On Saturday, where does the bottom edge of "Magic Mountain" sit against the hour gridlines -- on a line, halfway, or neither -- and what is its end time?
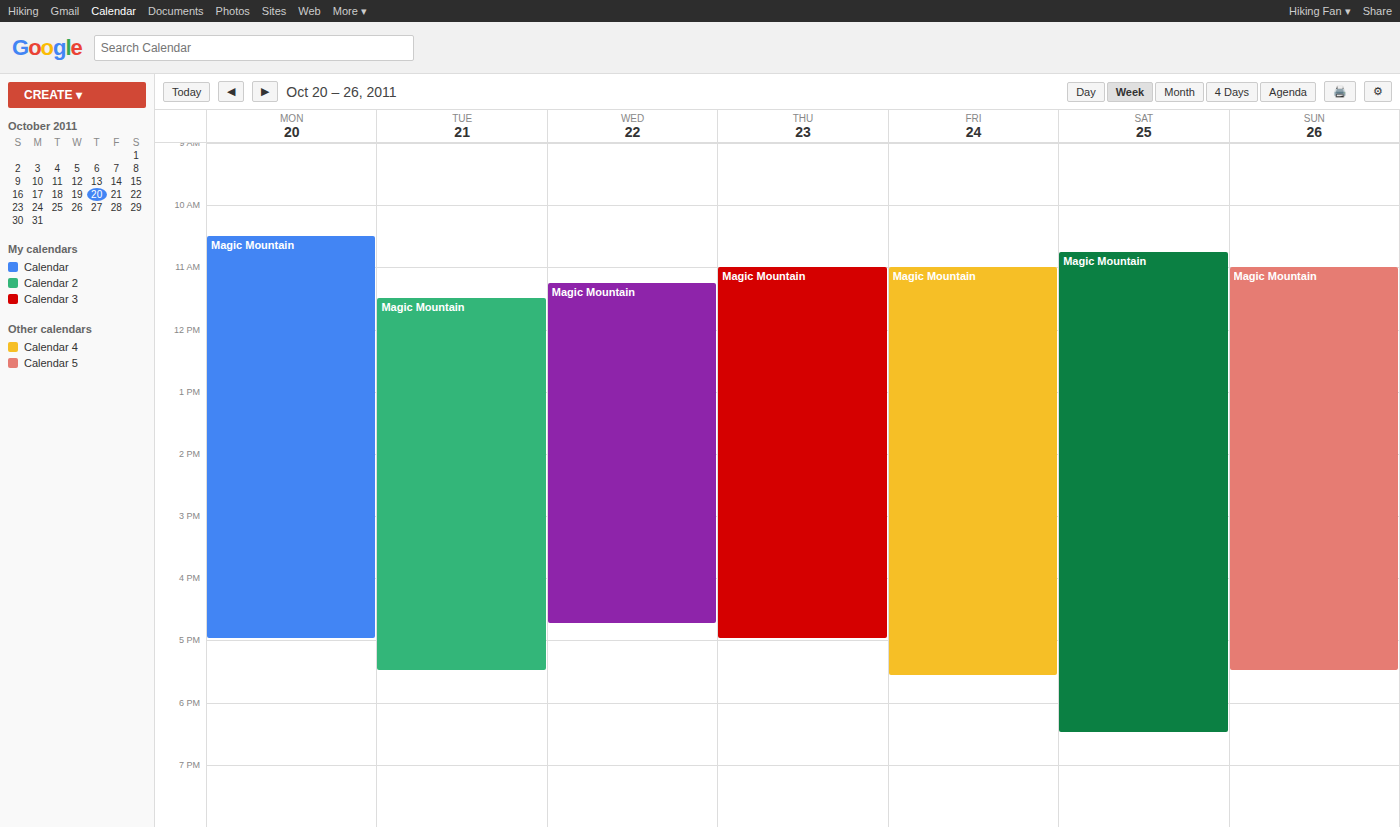
6:30 PM -- halfway between the 6 PM and 7 PM lines.